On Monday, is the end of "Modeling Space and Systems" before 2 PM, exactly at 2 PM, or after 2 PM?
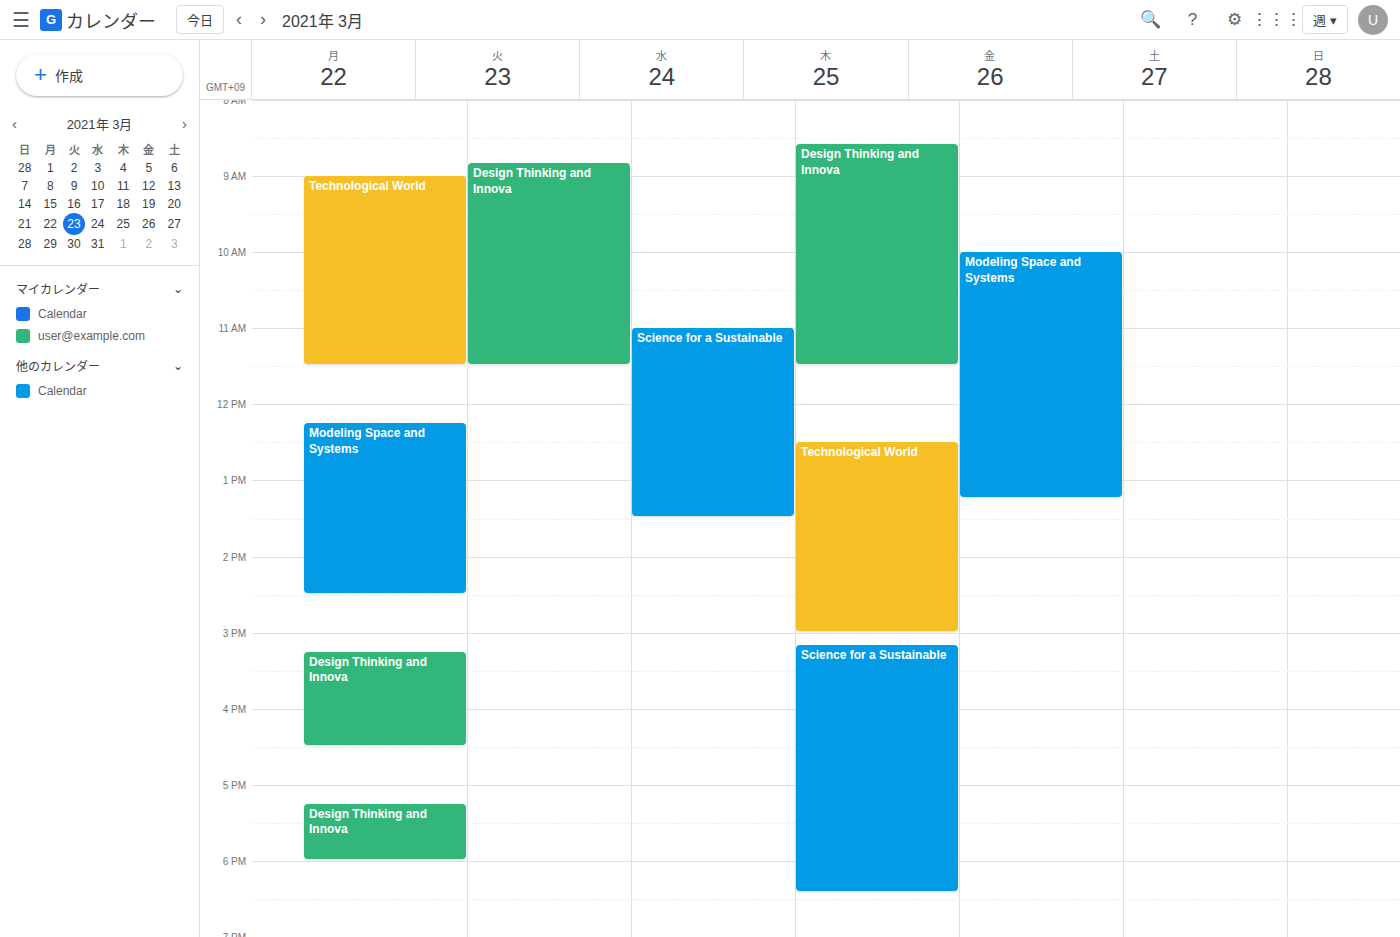
2:30 PM -- after 2 PM, 30 minutes below the 2 PM line.